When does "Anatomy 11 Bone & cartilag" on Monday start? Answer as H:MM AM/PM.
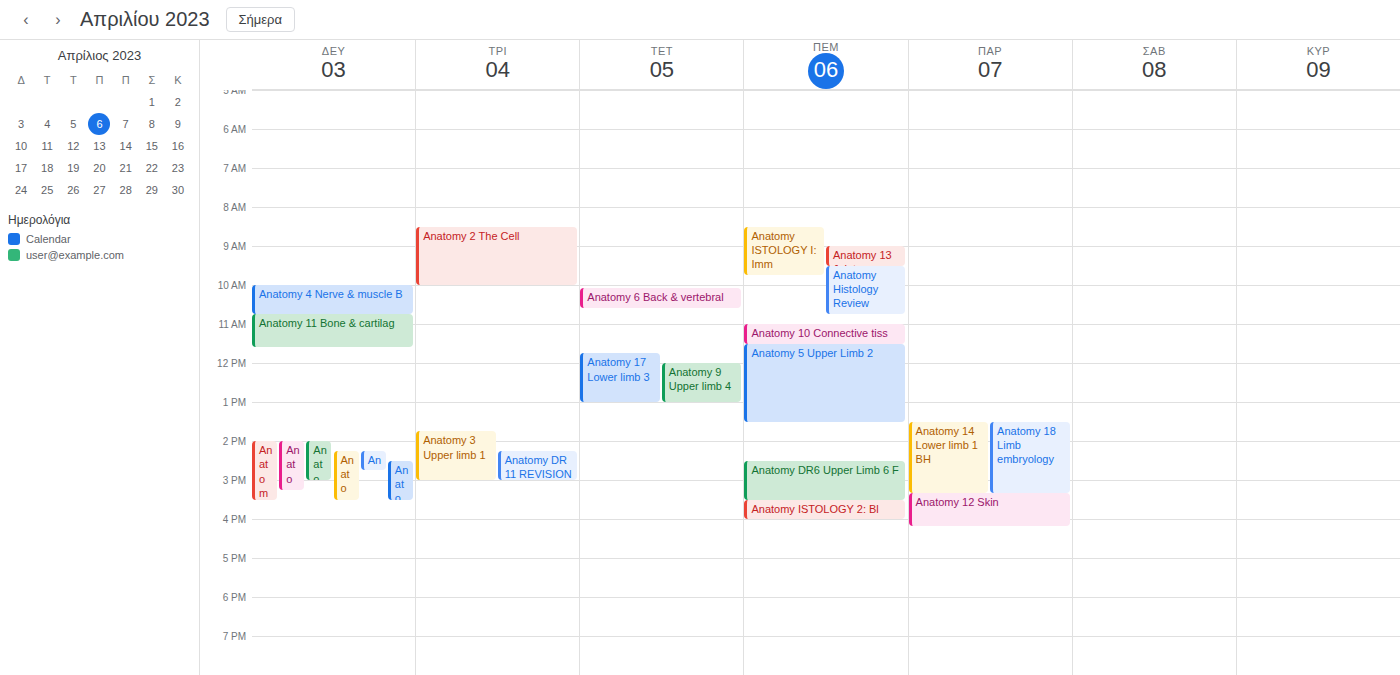
10:45 AM